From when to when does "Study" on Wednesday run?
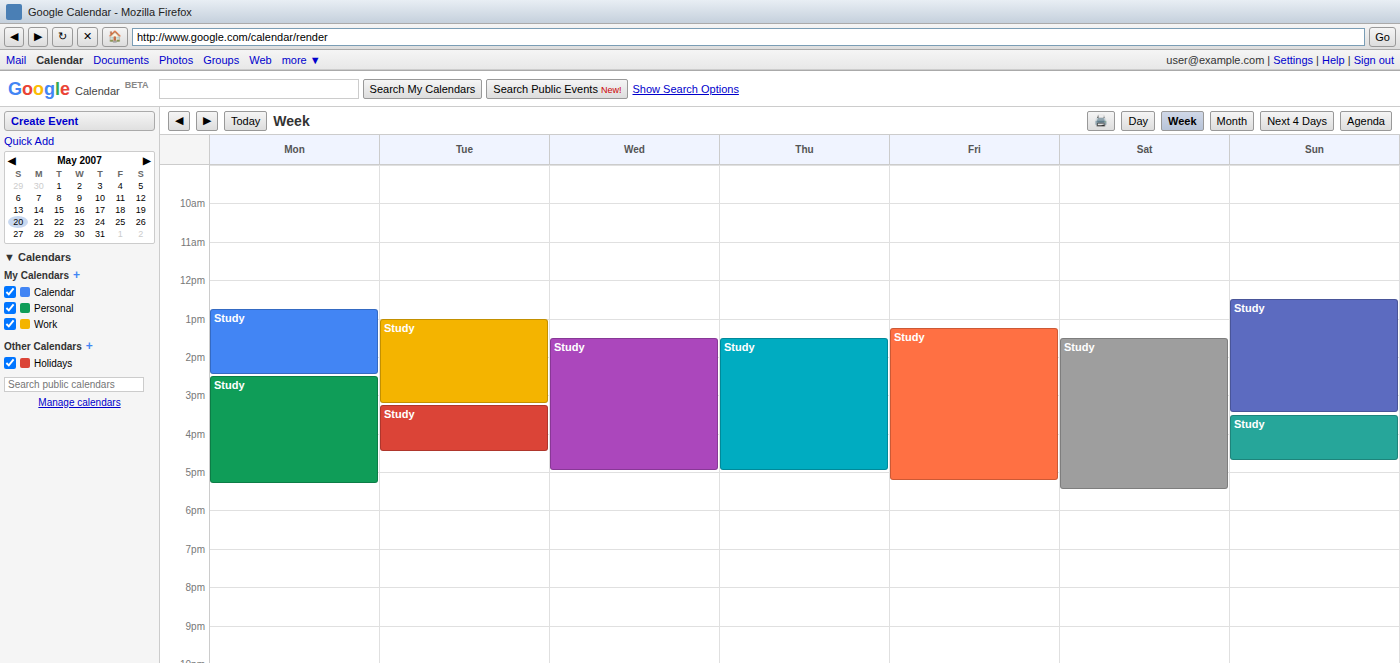
1:30 PM to 5:00 PM